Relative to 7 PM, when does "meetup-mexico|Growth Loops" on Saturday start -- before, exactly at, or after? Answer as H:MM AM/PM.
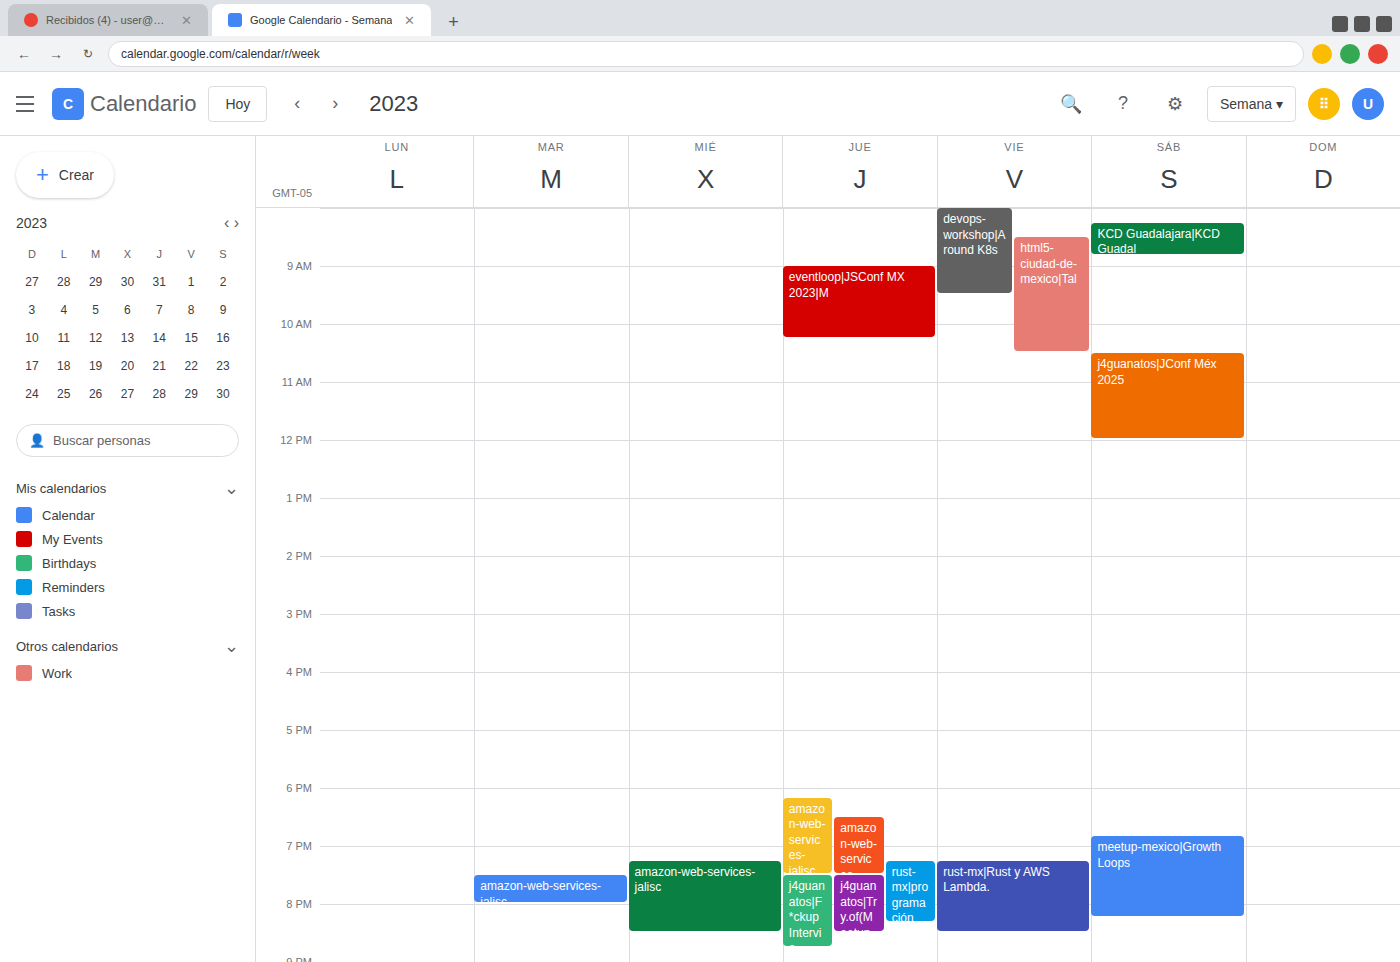
6:50 PM -- before 7 PM, 10 minutes above the 7 PM line.